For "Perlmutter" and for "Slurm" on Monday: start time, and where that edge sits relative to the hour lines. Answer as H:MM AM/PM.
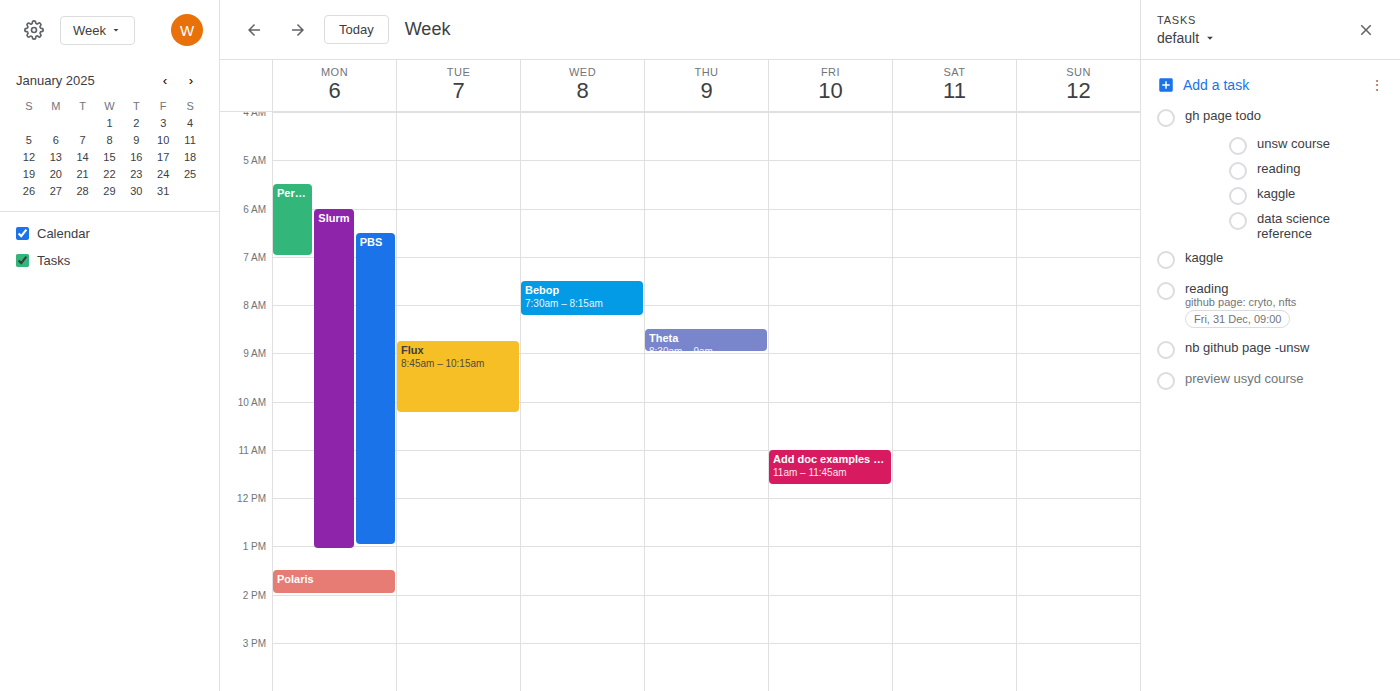
"Perlmutter": 5:30 AM, halfway between the 5 AM and 6 AM lines. "Slurm": 6:00 AM, exactly on the 6 AM line.